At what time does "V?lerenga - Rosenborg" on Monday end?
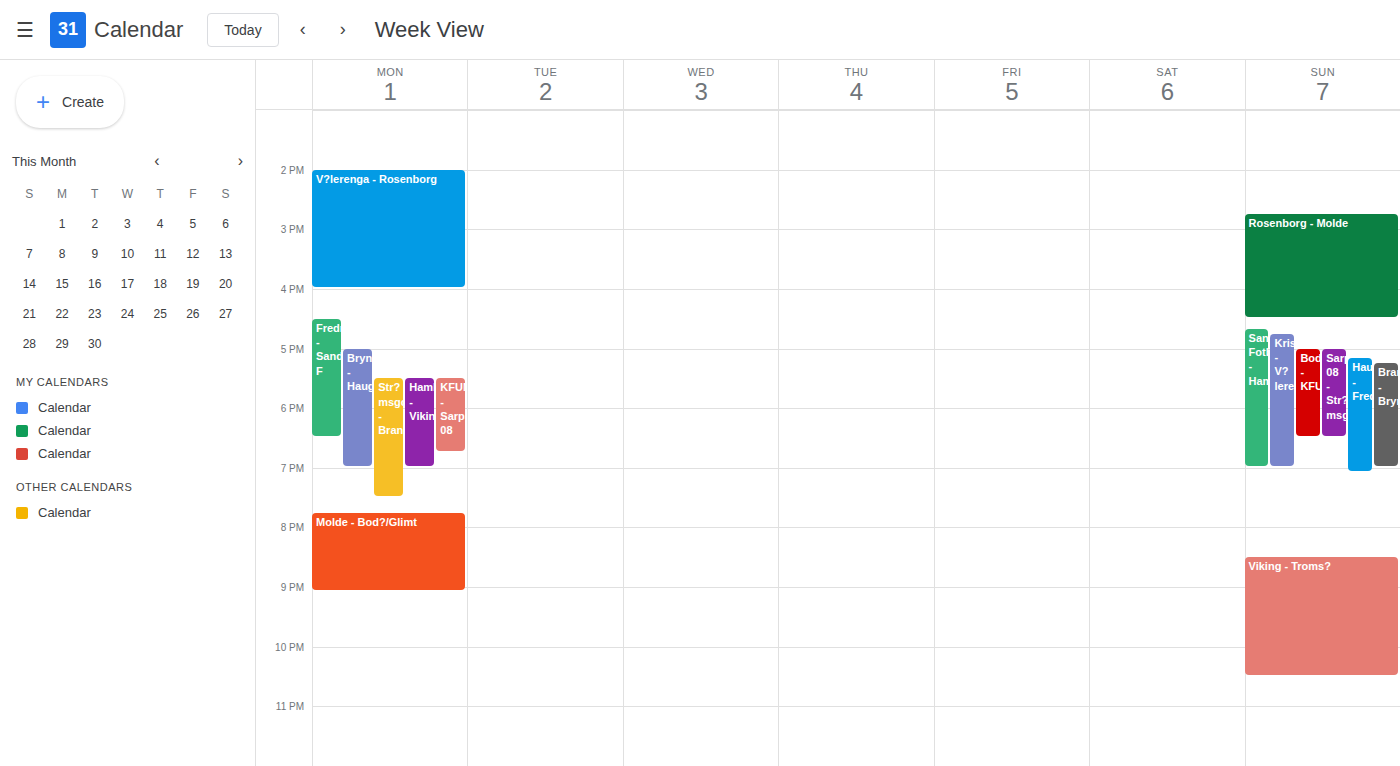
4:00 PM